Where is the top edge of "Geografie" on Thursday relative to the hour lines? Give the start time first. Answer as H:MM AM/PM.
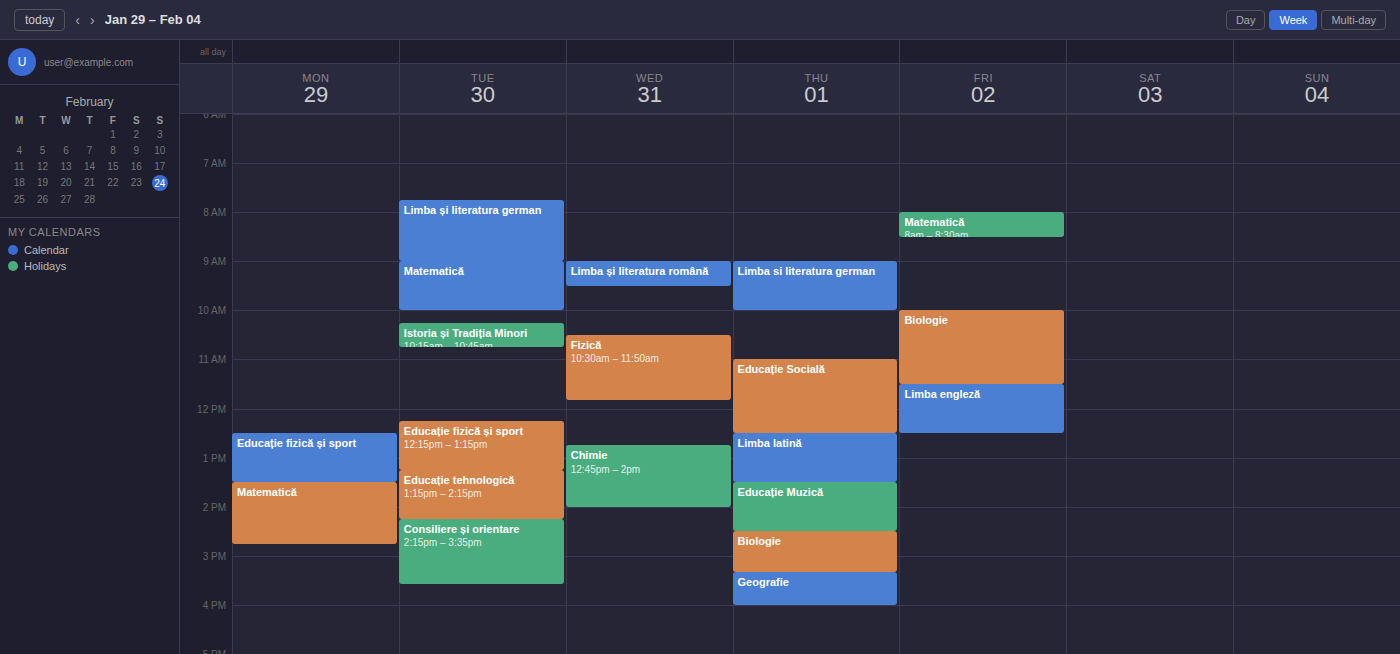
3:20 PM -- neither: 20 minutes below the 3 PM line and 40 minutes above the 4 PM line.